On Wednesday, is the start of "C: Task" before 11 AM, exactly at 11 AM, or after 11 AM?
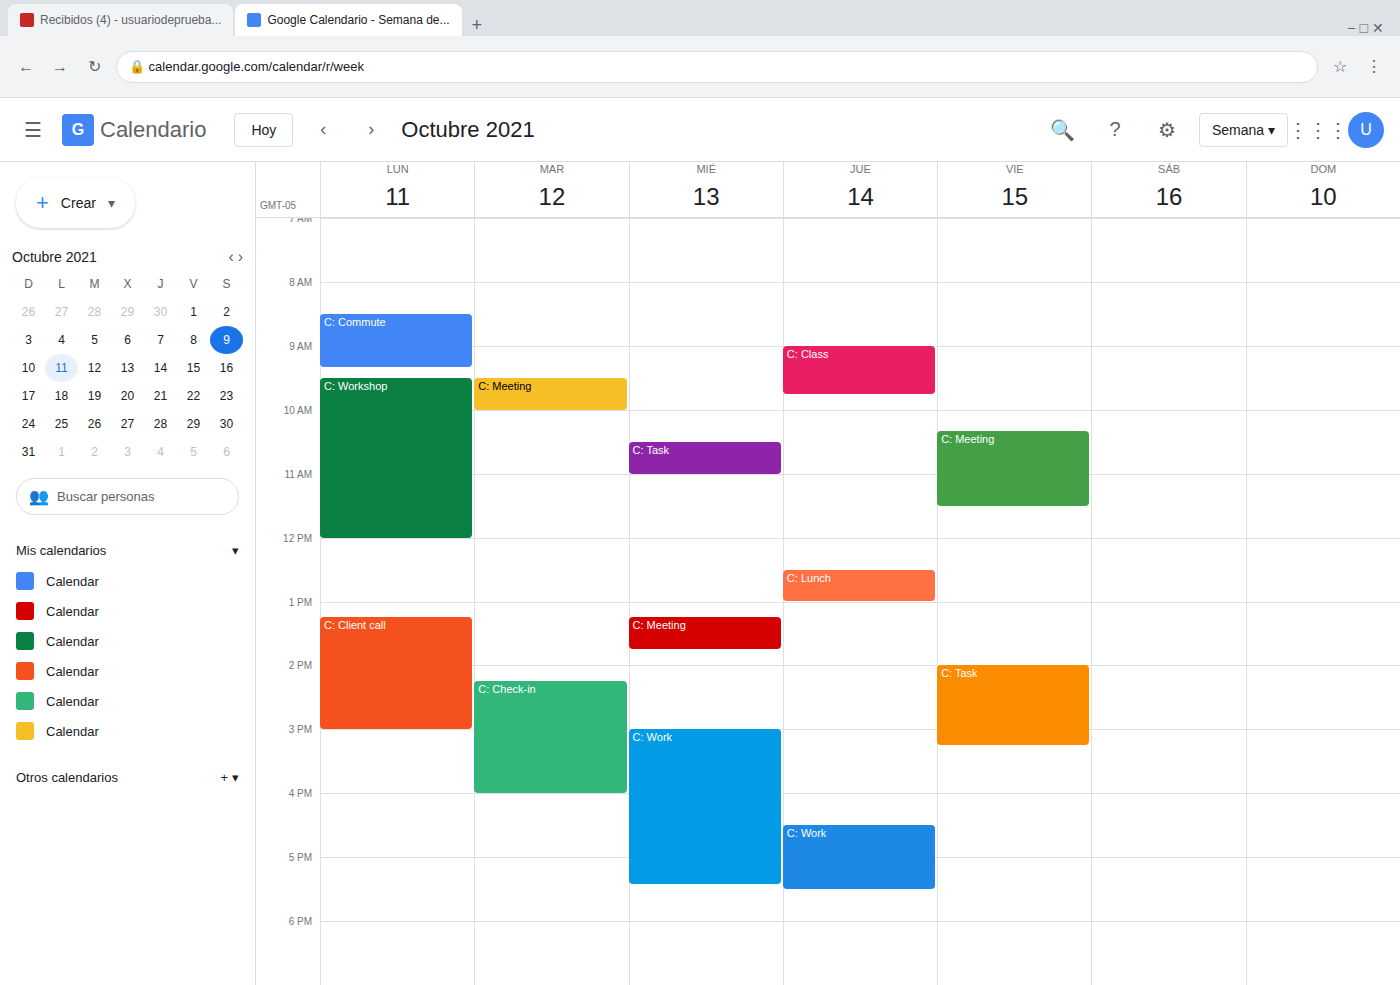
10:30 AM -- before 11 AM, 30 minutes above the 11 AM line.